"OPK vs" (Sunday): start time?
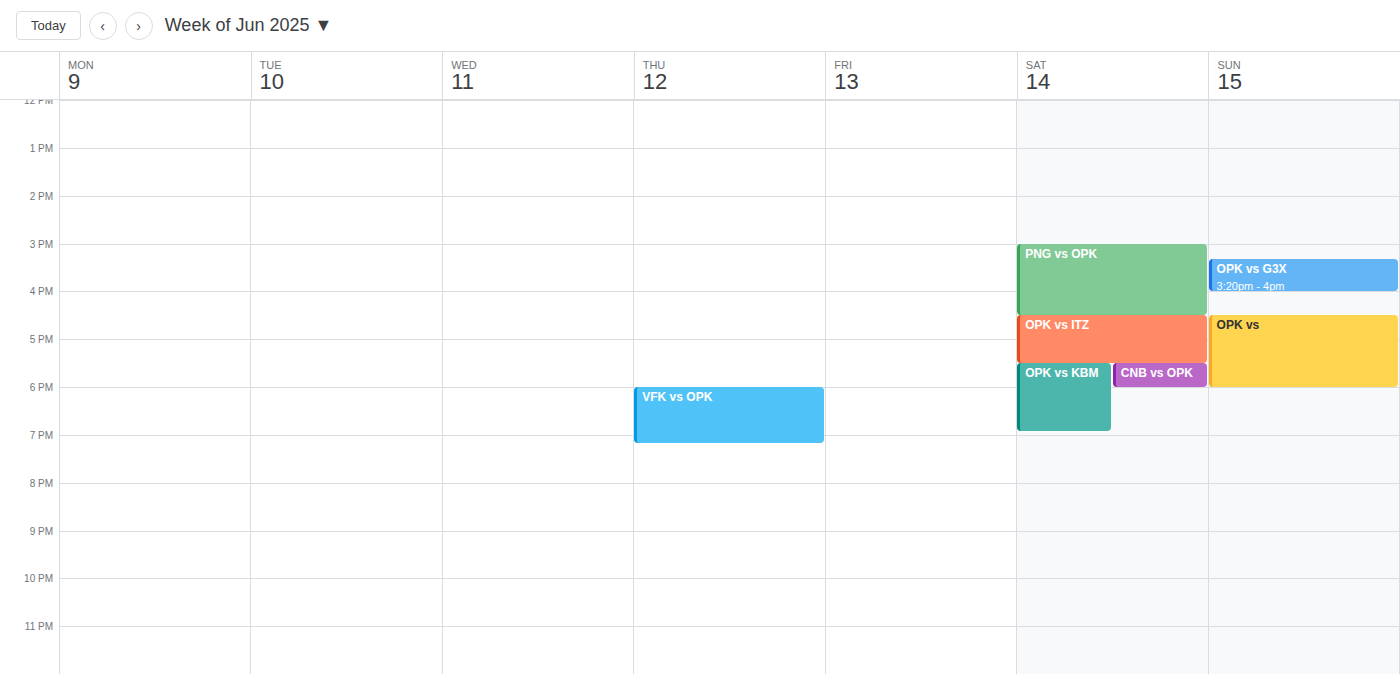
4:30 PM